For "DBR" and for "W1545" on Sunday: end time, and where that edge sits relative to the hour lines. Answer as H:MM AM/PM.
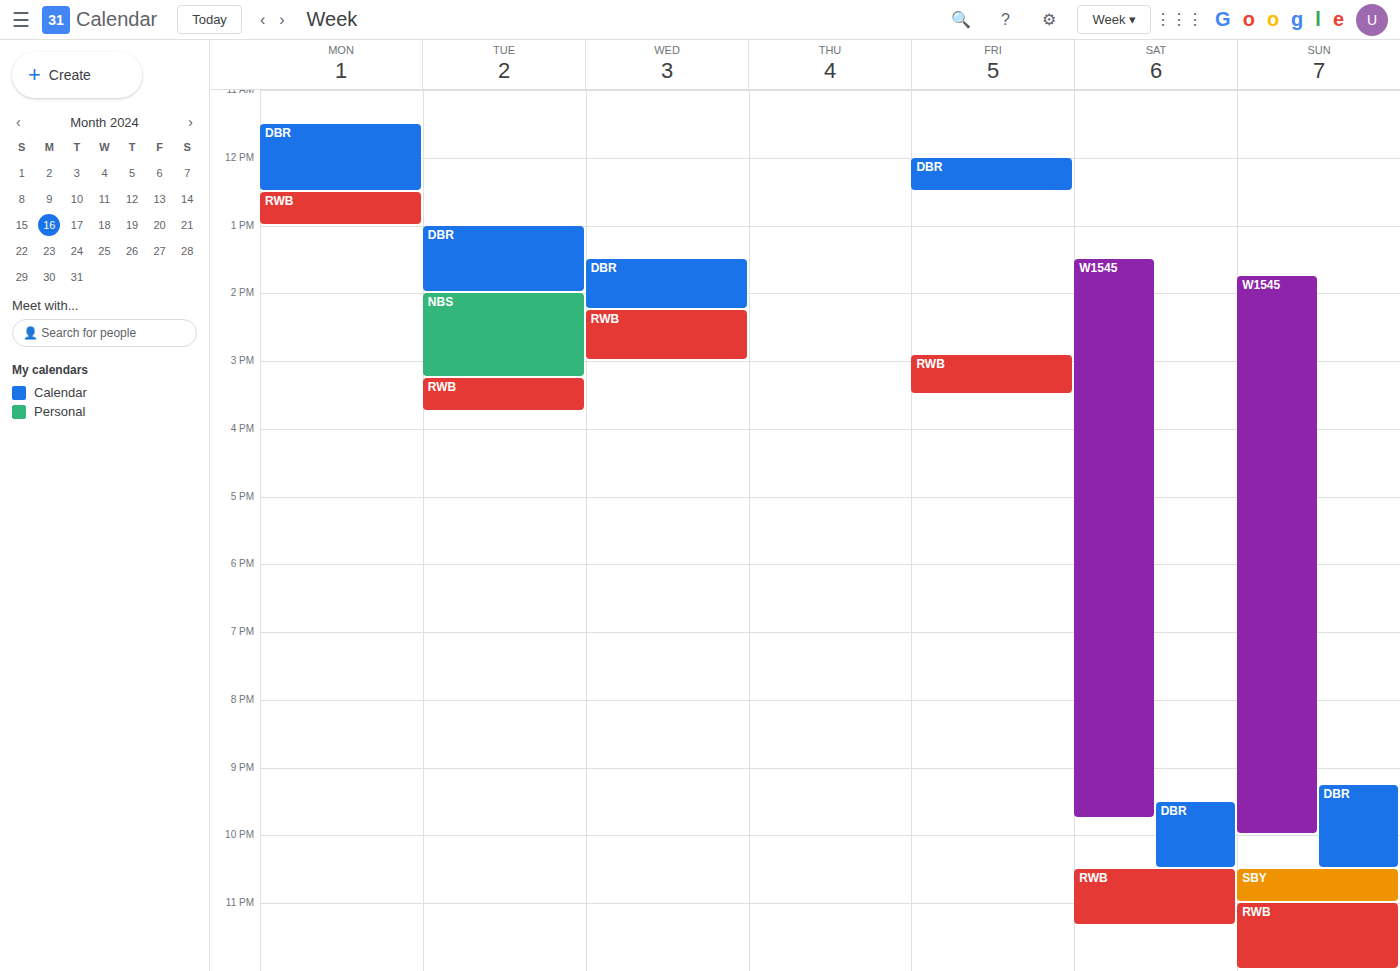
"DBR": 10:30 PM, halfway between the 10 PM and 11 PM lines. "W1545": 10:00 PM, exactly on the 10 PM line.